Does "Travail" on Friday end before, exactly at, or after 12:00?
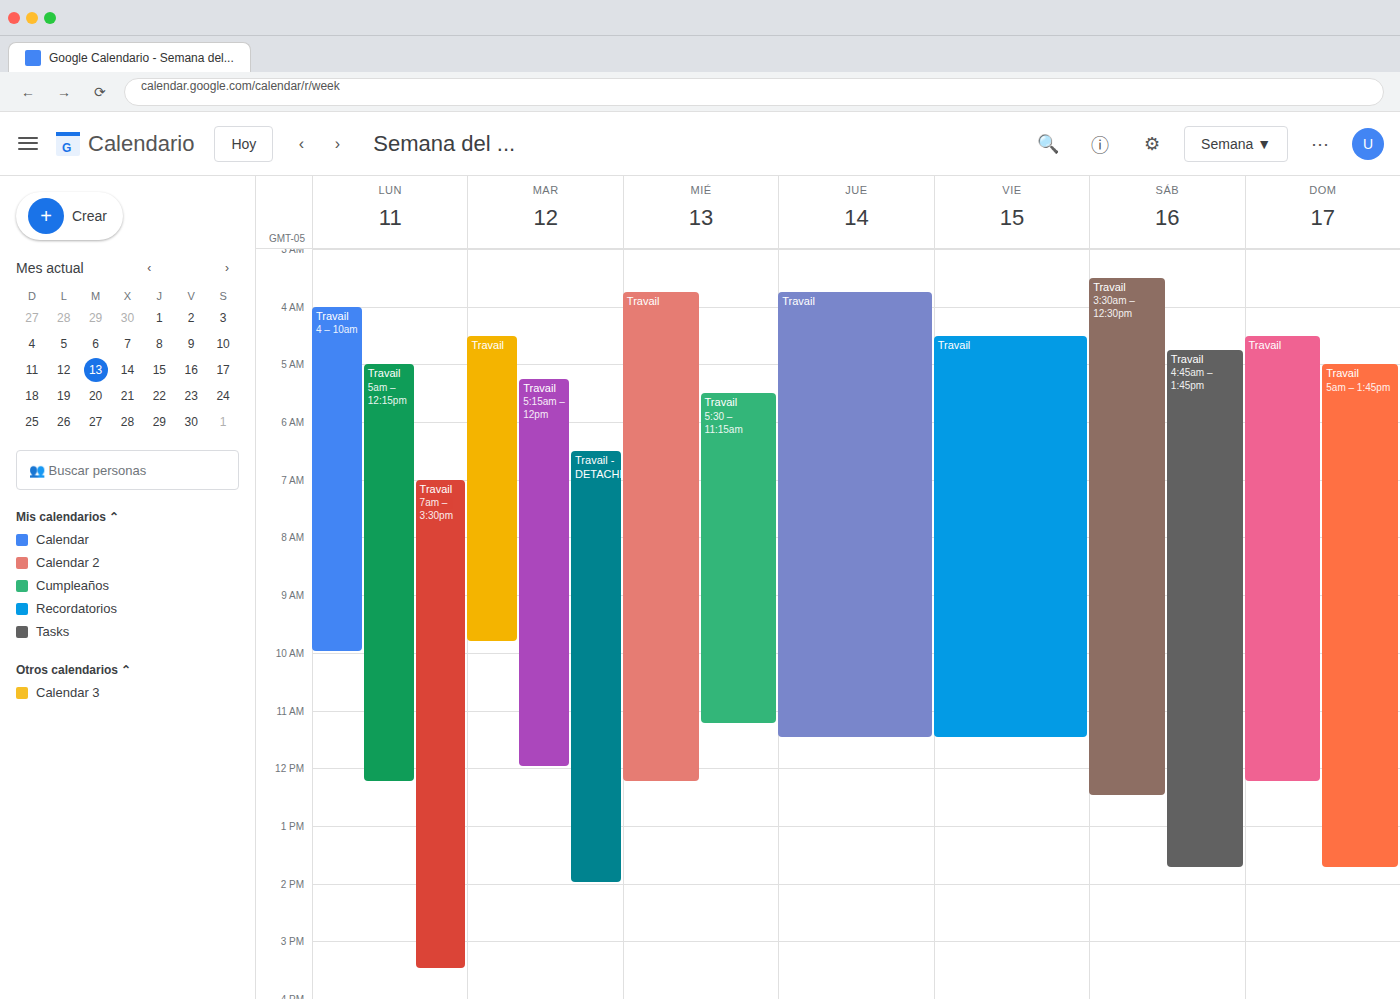
11:30 -- before 12:00, 30 minutes above the 12:00 line.